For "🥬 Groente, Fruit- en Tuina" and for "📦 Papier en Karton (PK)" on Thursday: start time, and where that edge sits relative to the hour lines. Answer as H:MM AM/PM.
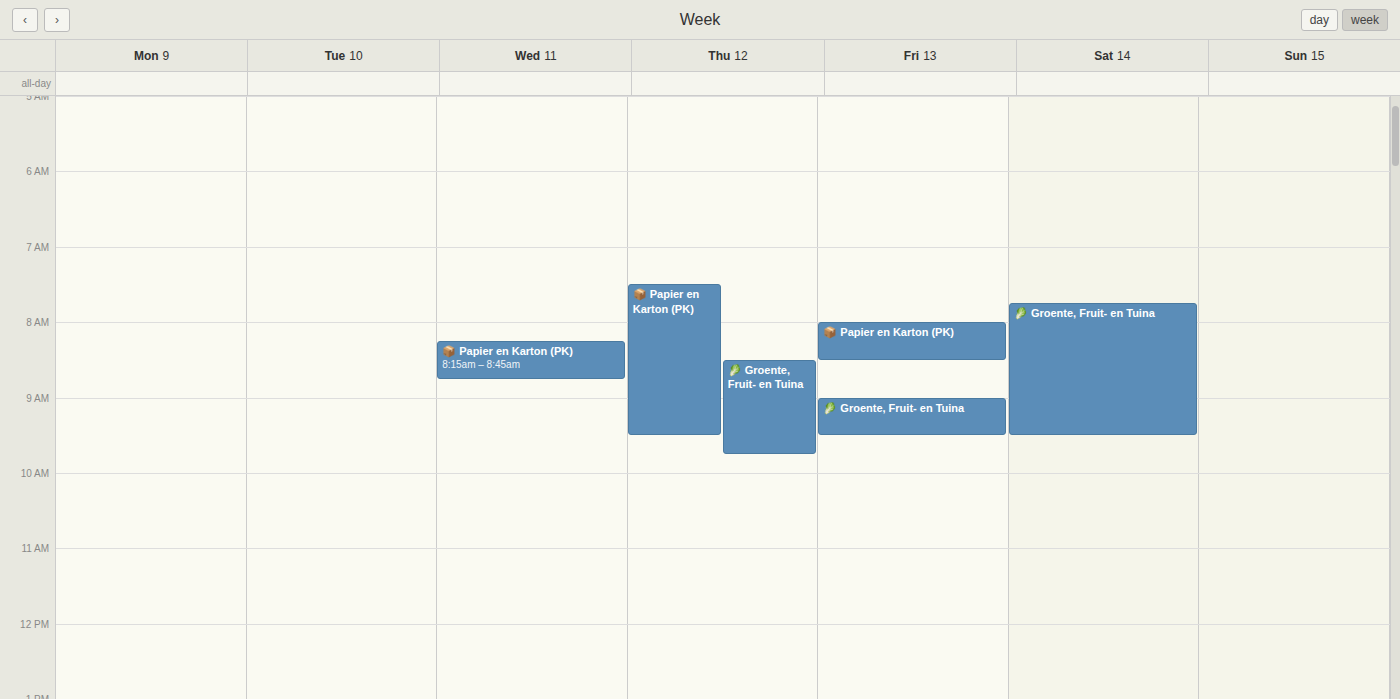
"🥬 Groente, Fruit- en Tuina": 8:30 AM, halfway between the 8 AM and 9 AM lines. "📦 Papier en Karton (PK)": 7:30 AM, halfway between the 7 AM and 8 AM lines.